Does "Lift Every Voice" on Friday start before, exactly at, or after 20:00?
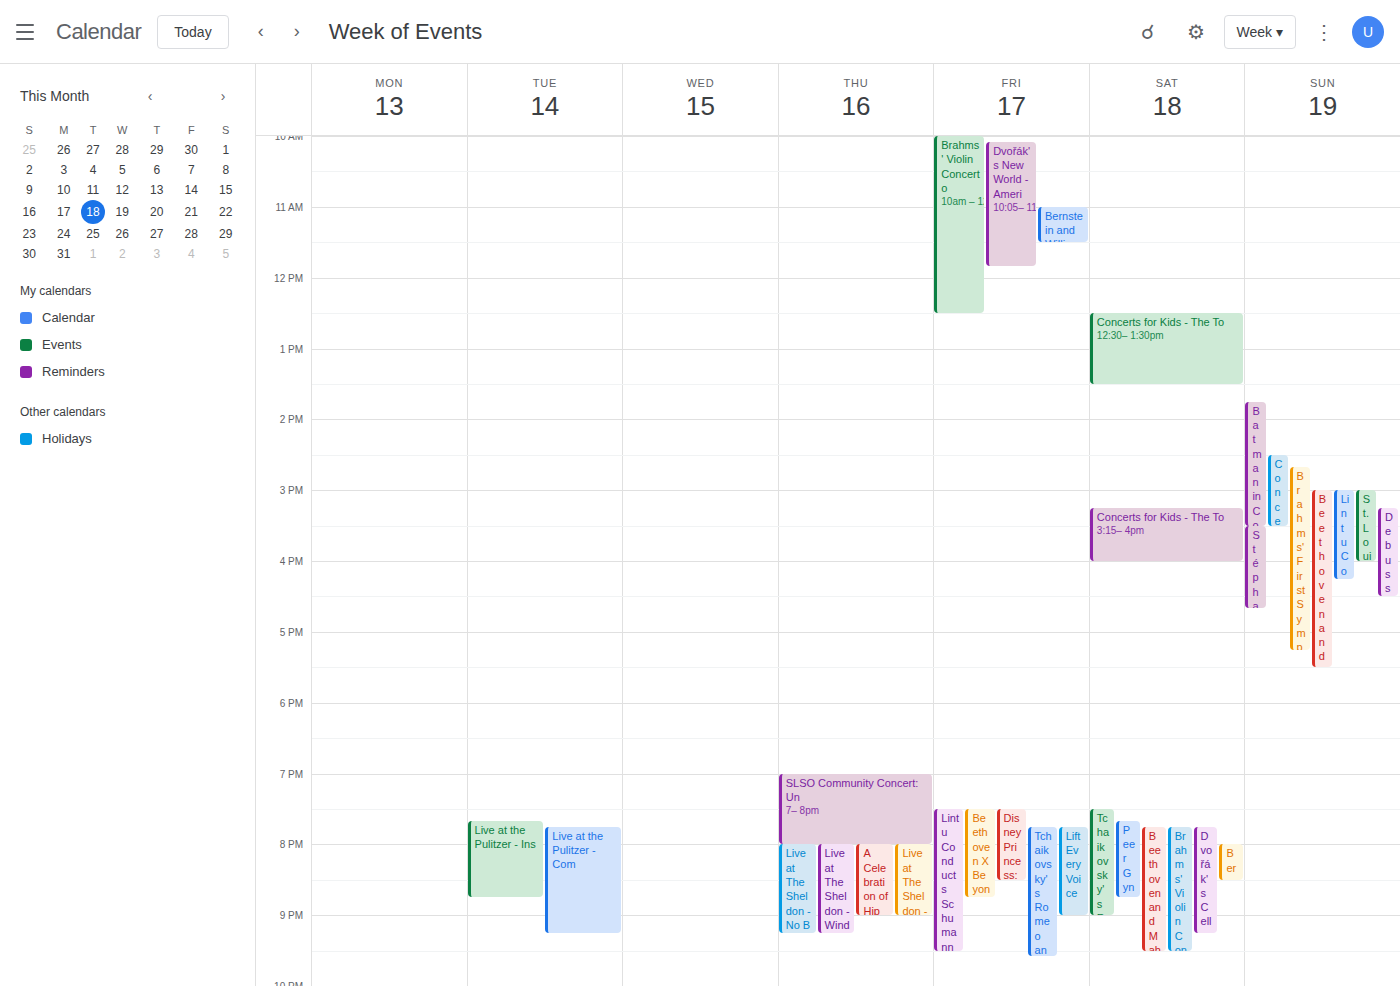
19:45 -- before 20:00, 15 minutes above the 20:00 line.